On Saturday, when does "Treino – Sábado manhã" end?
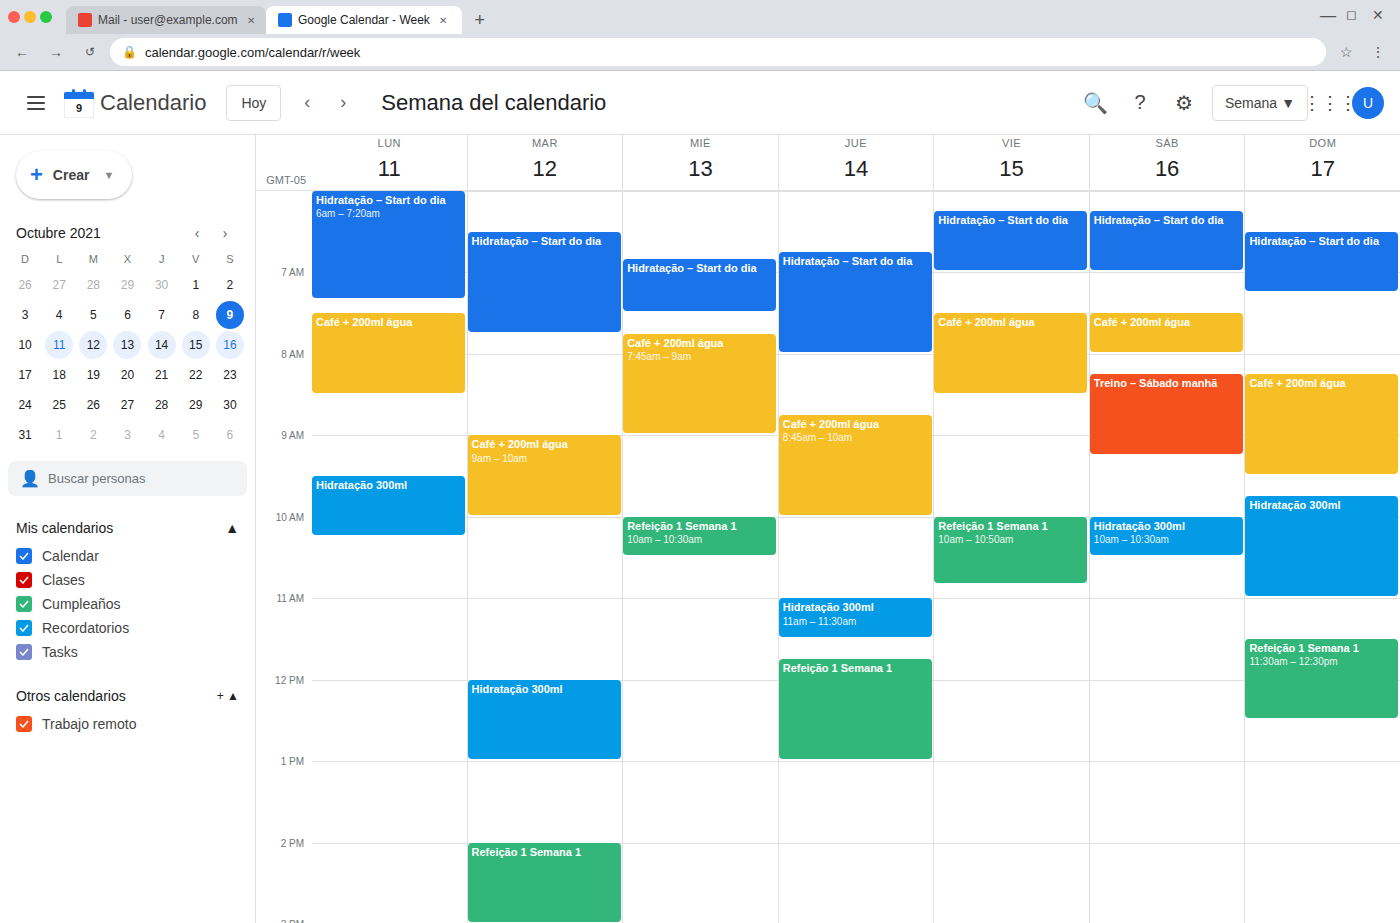
9:15 AM